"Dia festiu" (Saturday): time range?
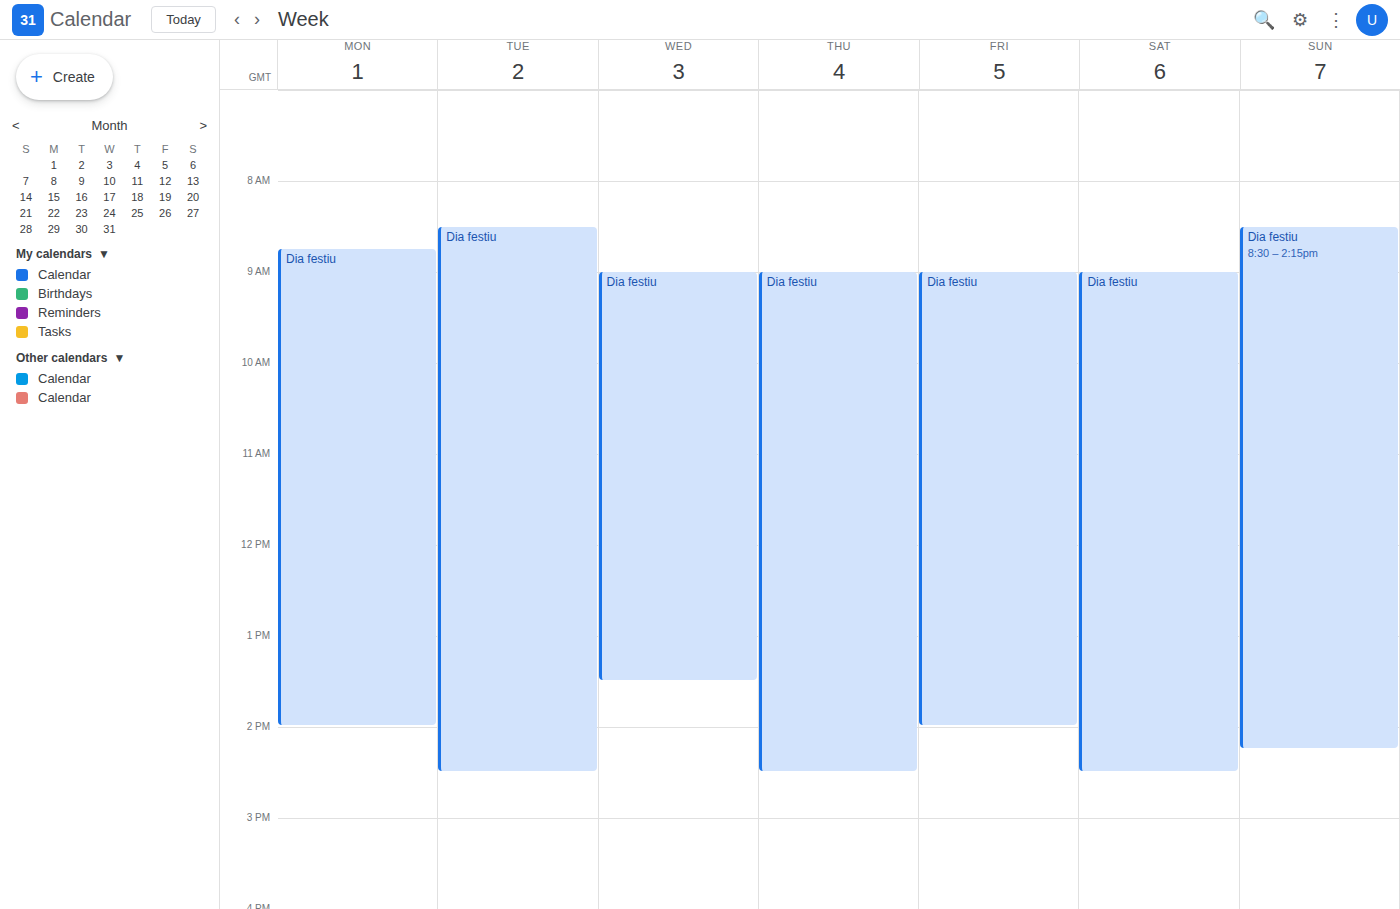
09:00 to 14:30